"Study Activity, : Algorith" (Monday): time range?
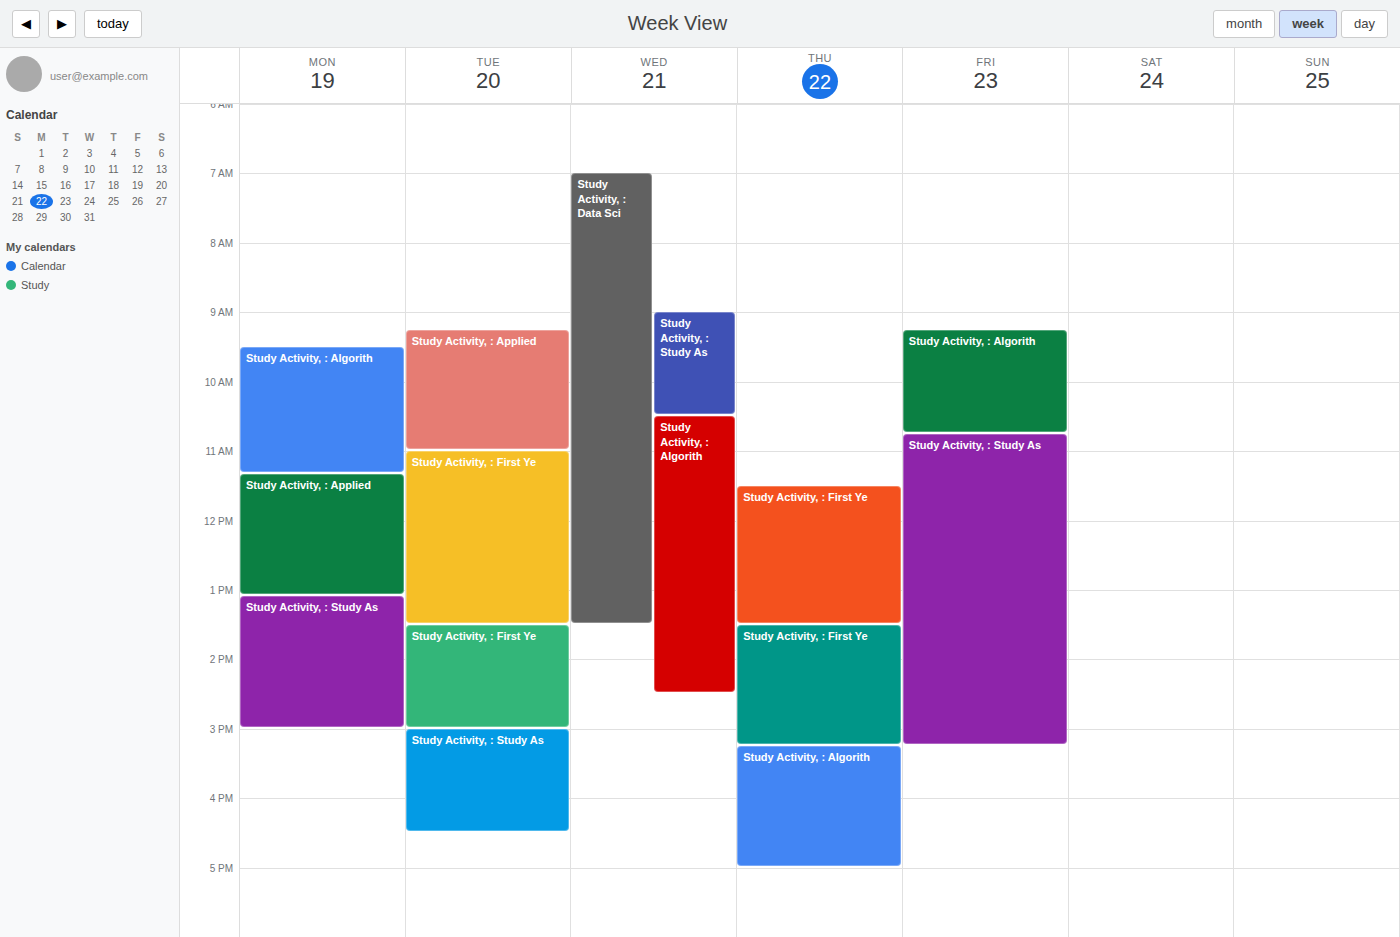
9:30 AM to 11:20 AM